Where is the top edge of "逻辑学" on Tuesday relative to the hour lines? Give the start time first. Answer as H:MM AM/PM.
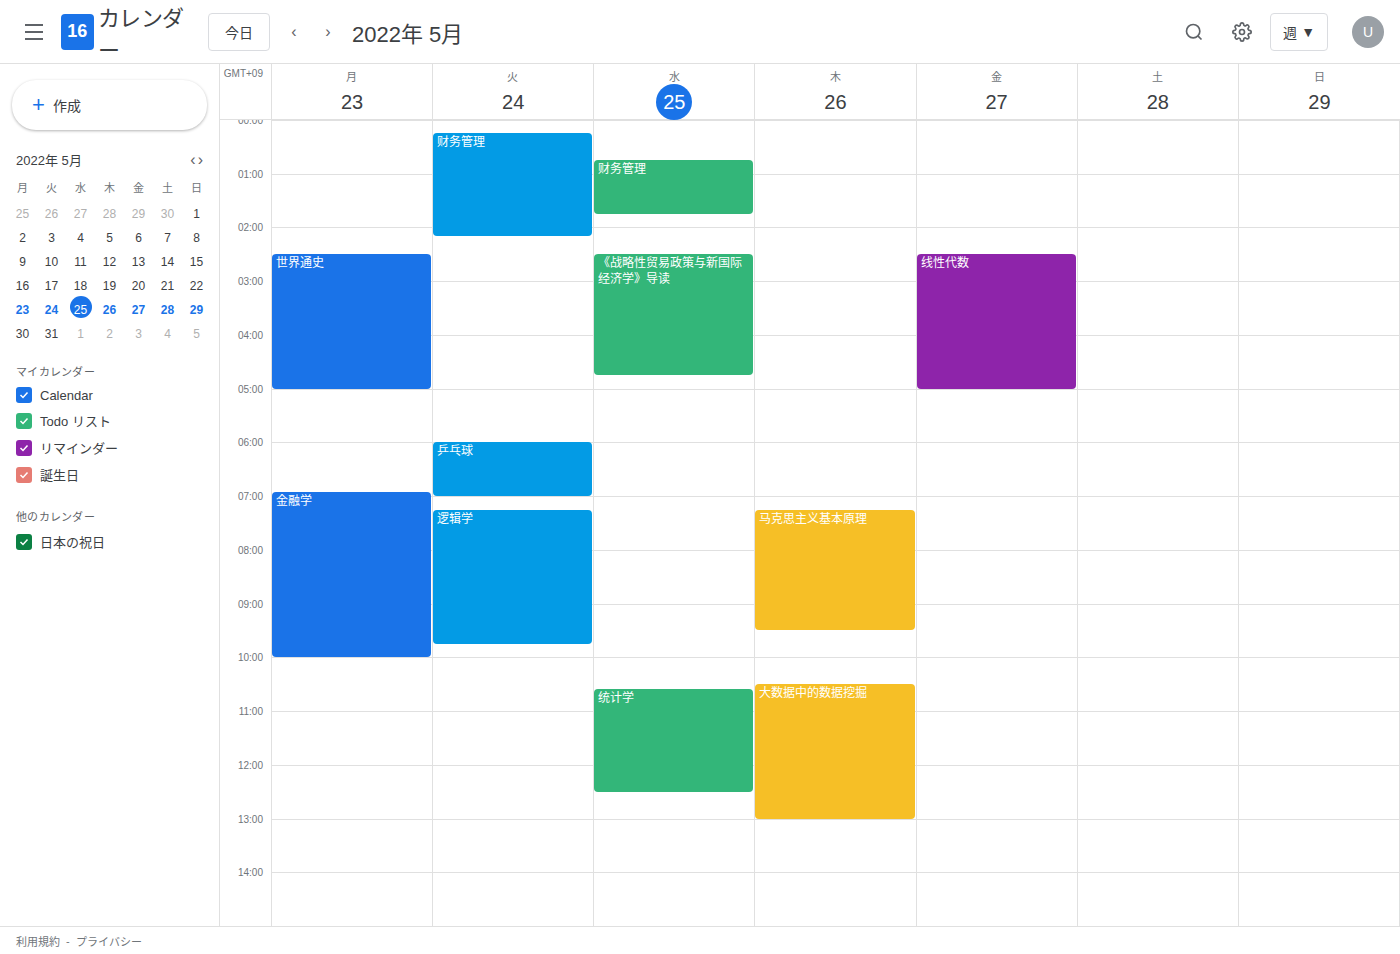
7:15 AM -- neither: a quarter of the way from the 7 AM line to the 8 AM line.